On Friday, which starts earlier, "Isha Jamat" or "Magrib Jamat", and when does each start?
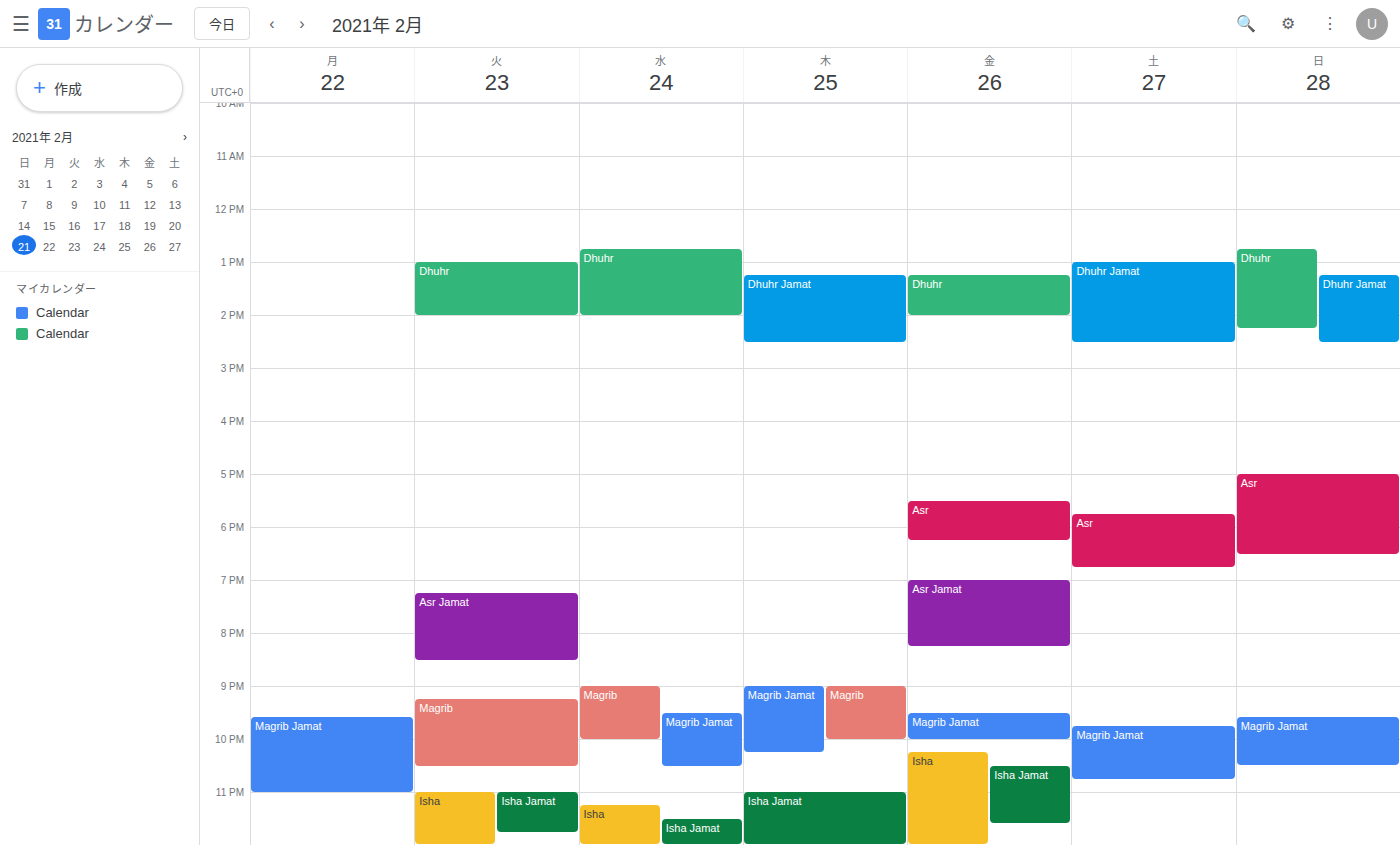
"Magrib Jamat" 9:30 PM; "Isha Jamat" 10:30 PM.